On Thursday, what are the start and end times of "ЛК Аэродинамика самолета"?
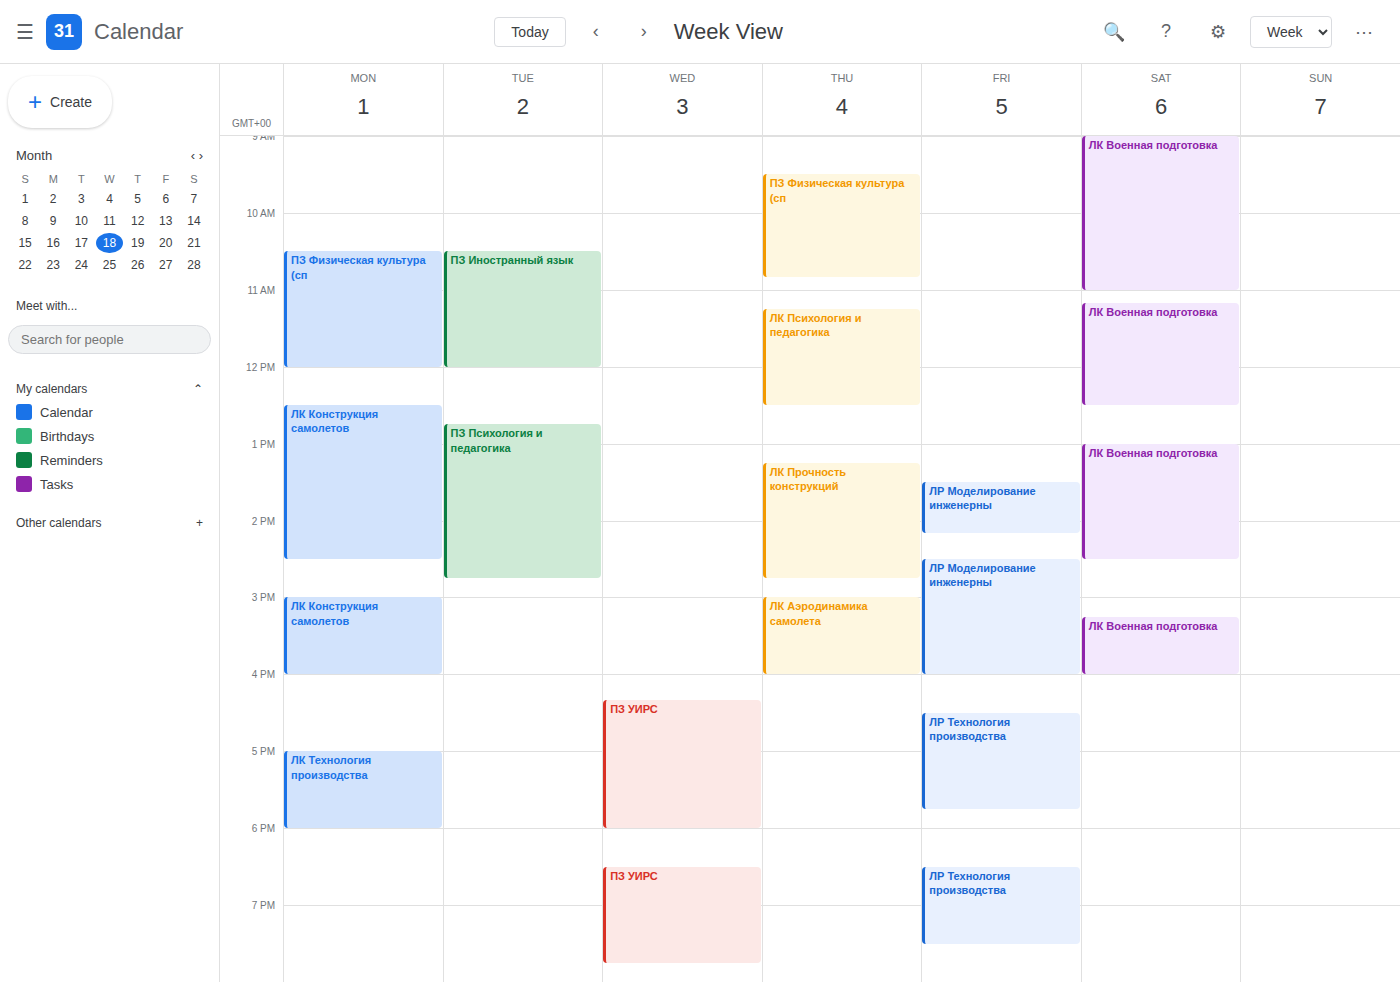
3:00 PM to 4:00 PM